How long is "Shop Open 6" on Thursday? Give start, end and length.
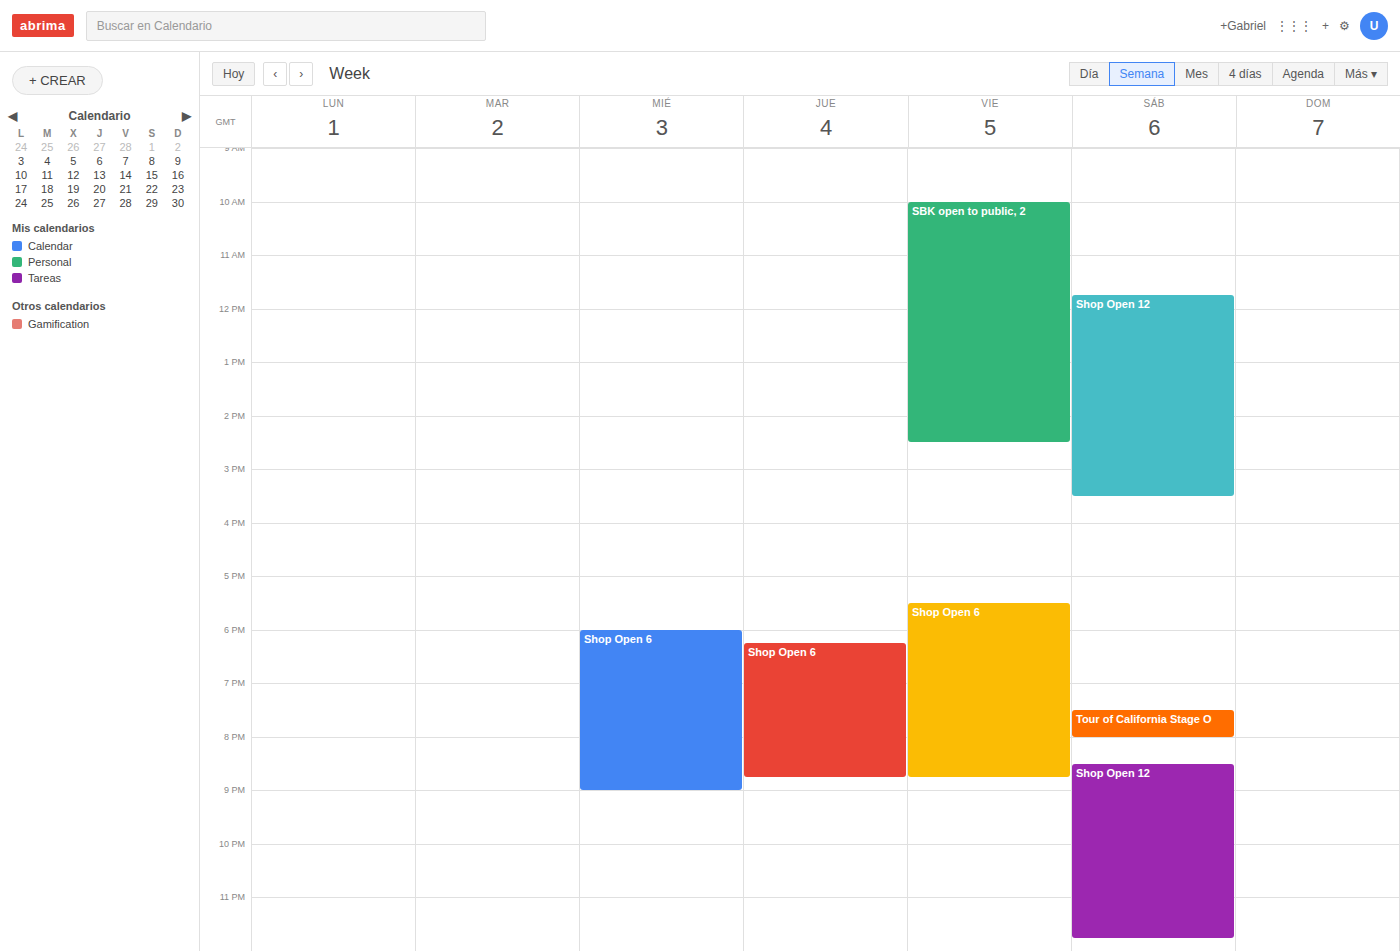
6:15 PM to 8:45 PM, 2 hours 30 minutes